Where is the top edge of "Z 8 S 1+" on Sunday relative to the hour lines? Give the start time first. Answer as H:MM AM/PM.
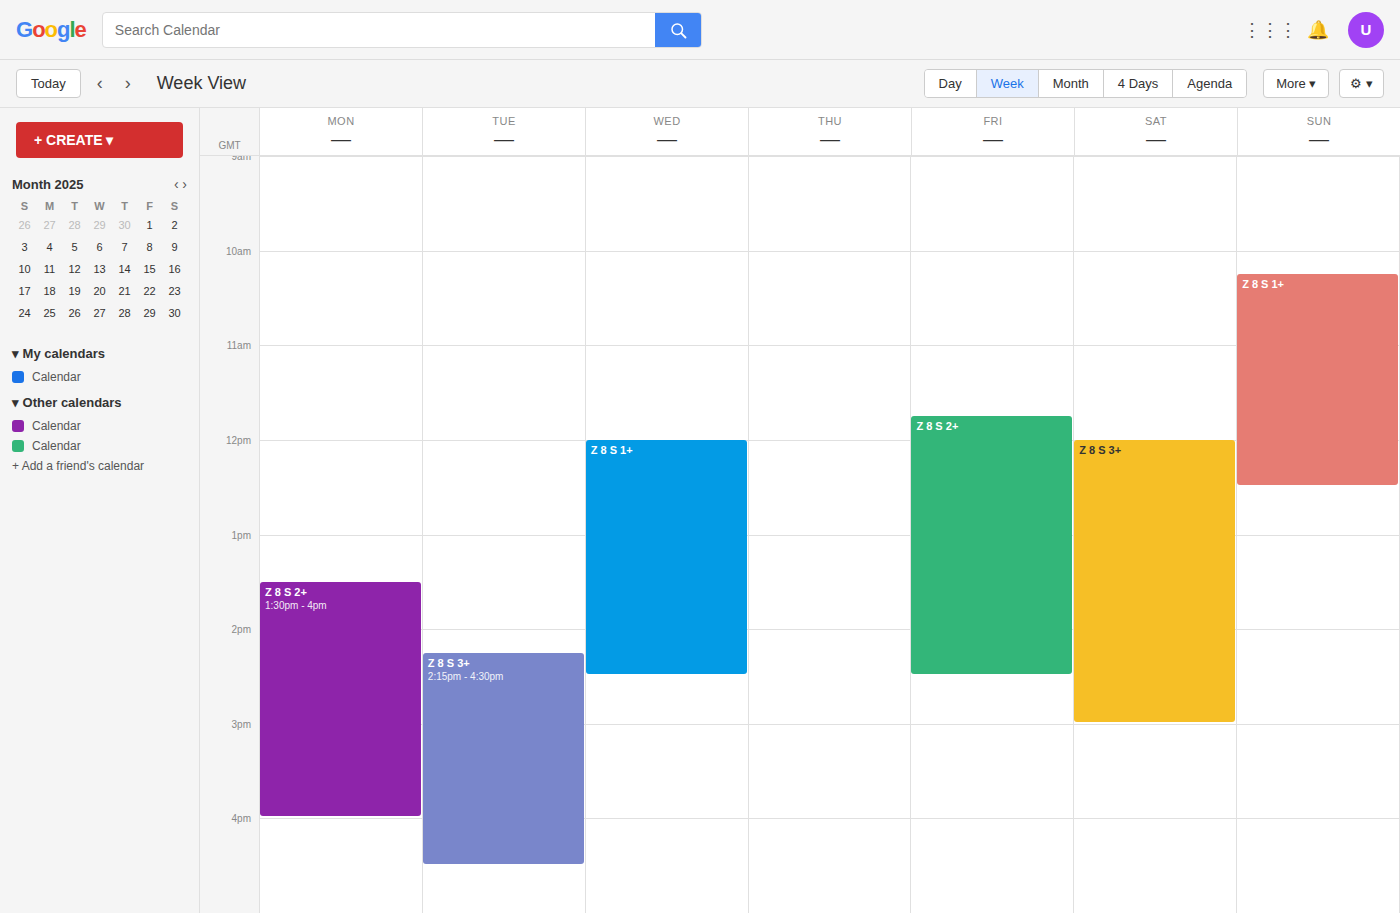
10:15 AM -- neither: a quarter of the way from the 10 AM line to the 11 AM line.